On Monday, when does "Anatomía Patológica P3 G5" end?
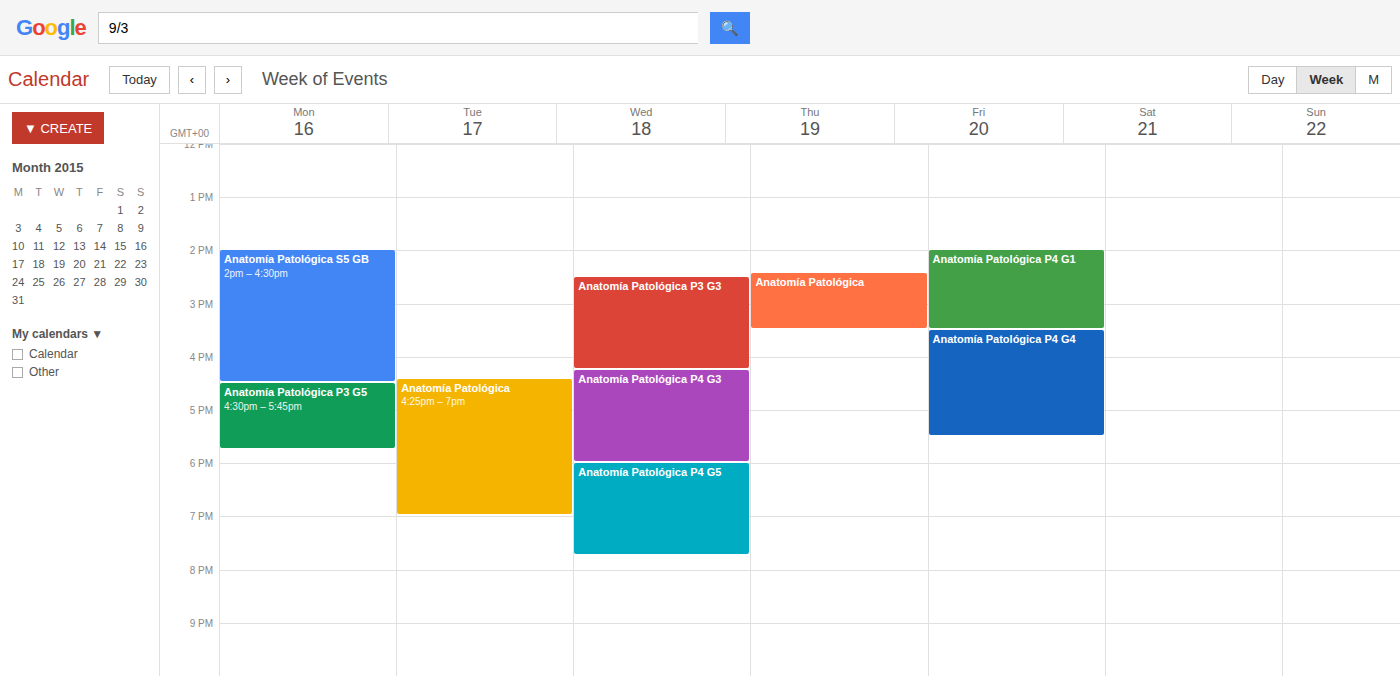
5:45 PM